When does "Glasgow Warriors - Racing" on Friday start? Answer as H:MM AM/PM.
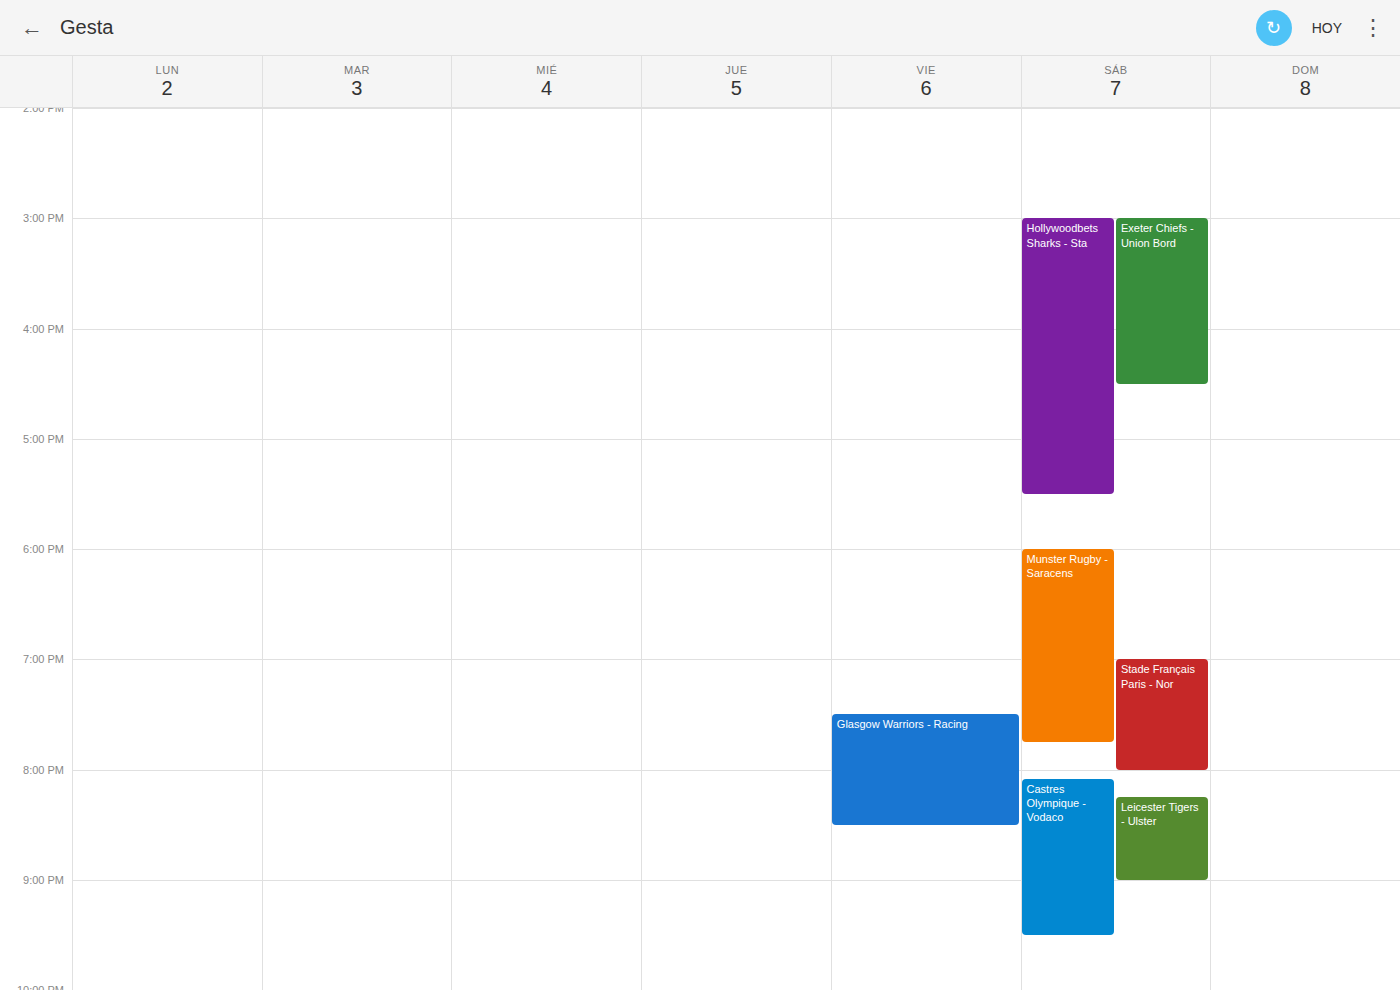
7:30 PM